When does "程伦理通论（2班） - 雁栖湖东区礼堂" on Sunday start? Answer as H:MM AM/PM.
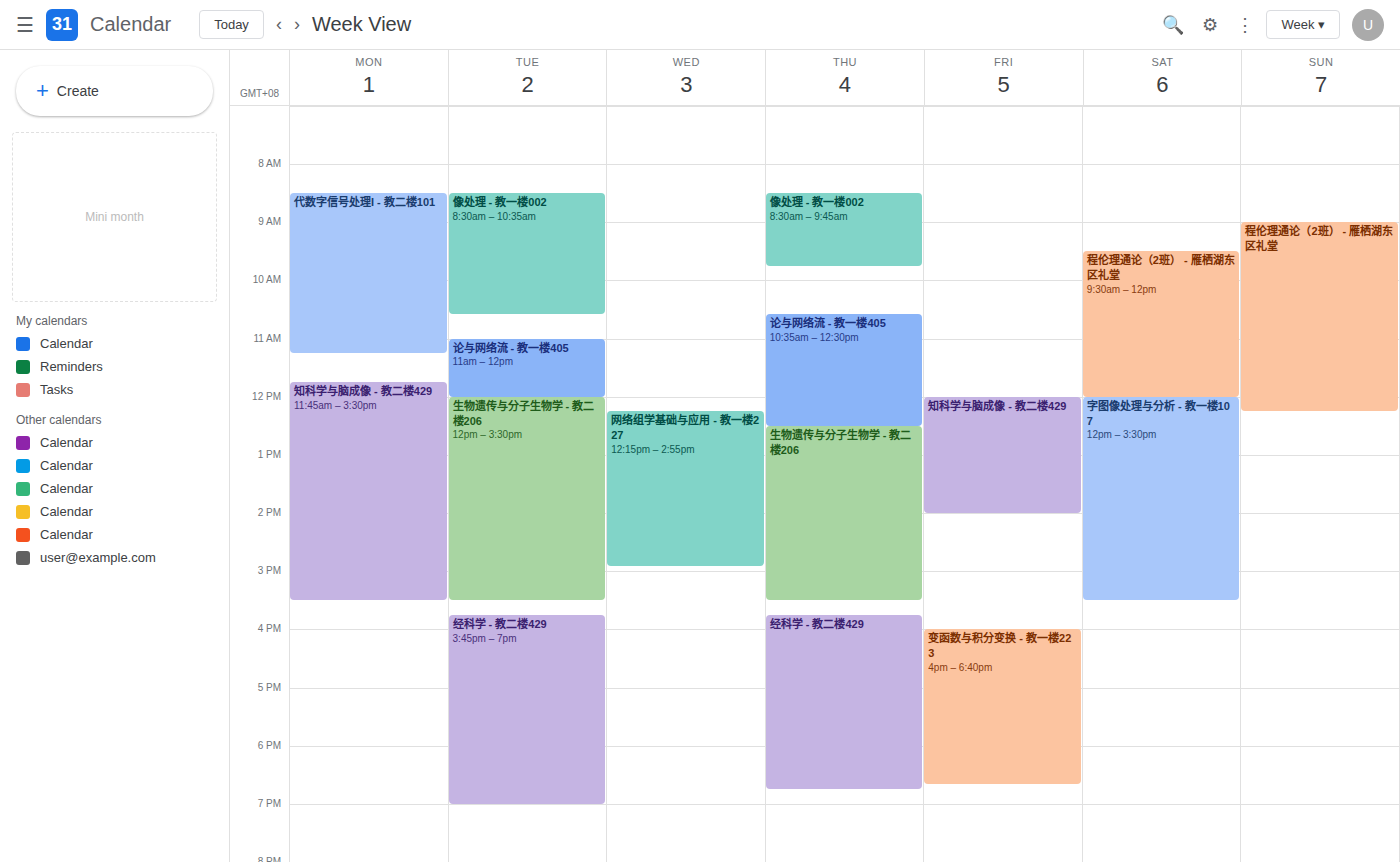
9:00 AM